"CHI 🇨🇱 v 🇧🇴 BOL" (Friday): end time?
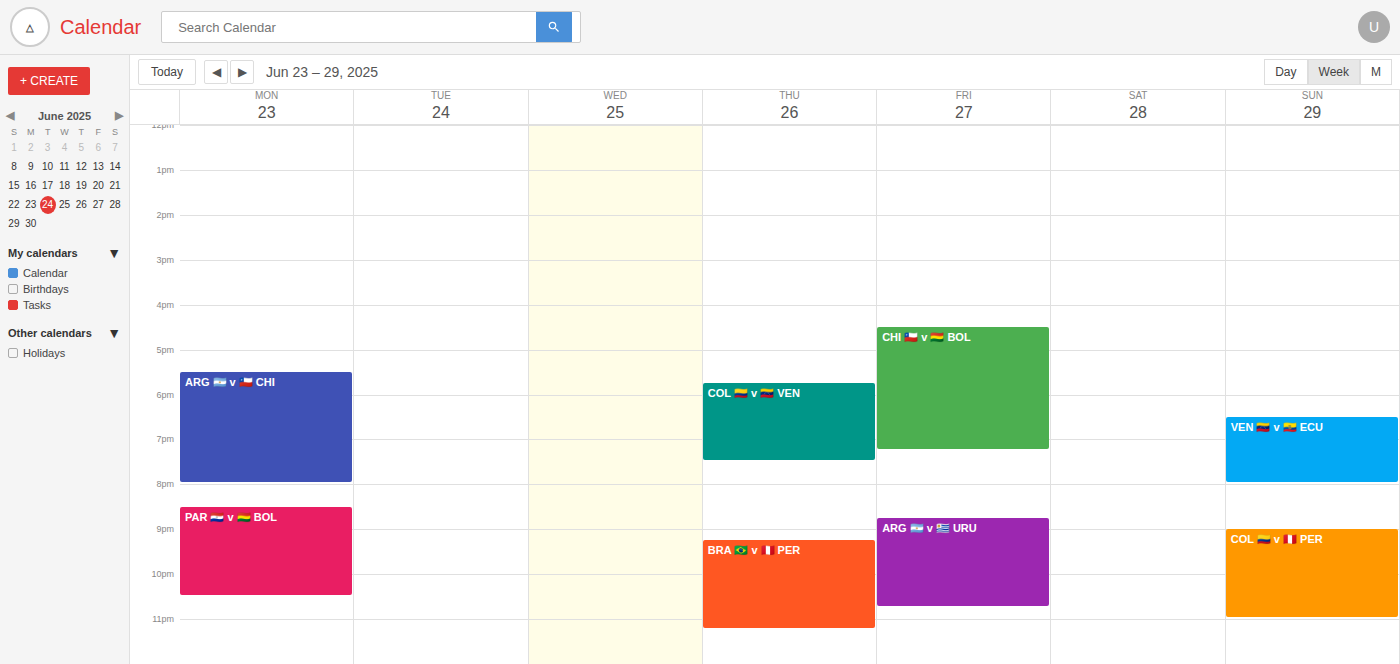
7:15 PM